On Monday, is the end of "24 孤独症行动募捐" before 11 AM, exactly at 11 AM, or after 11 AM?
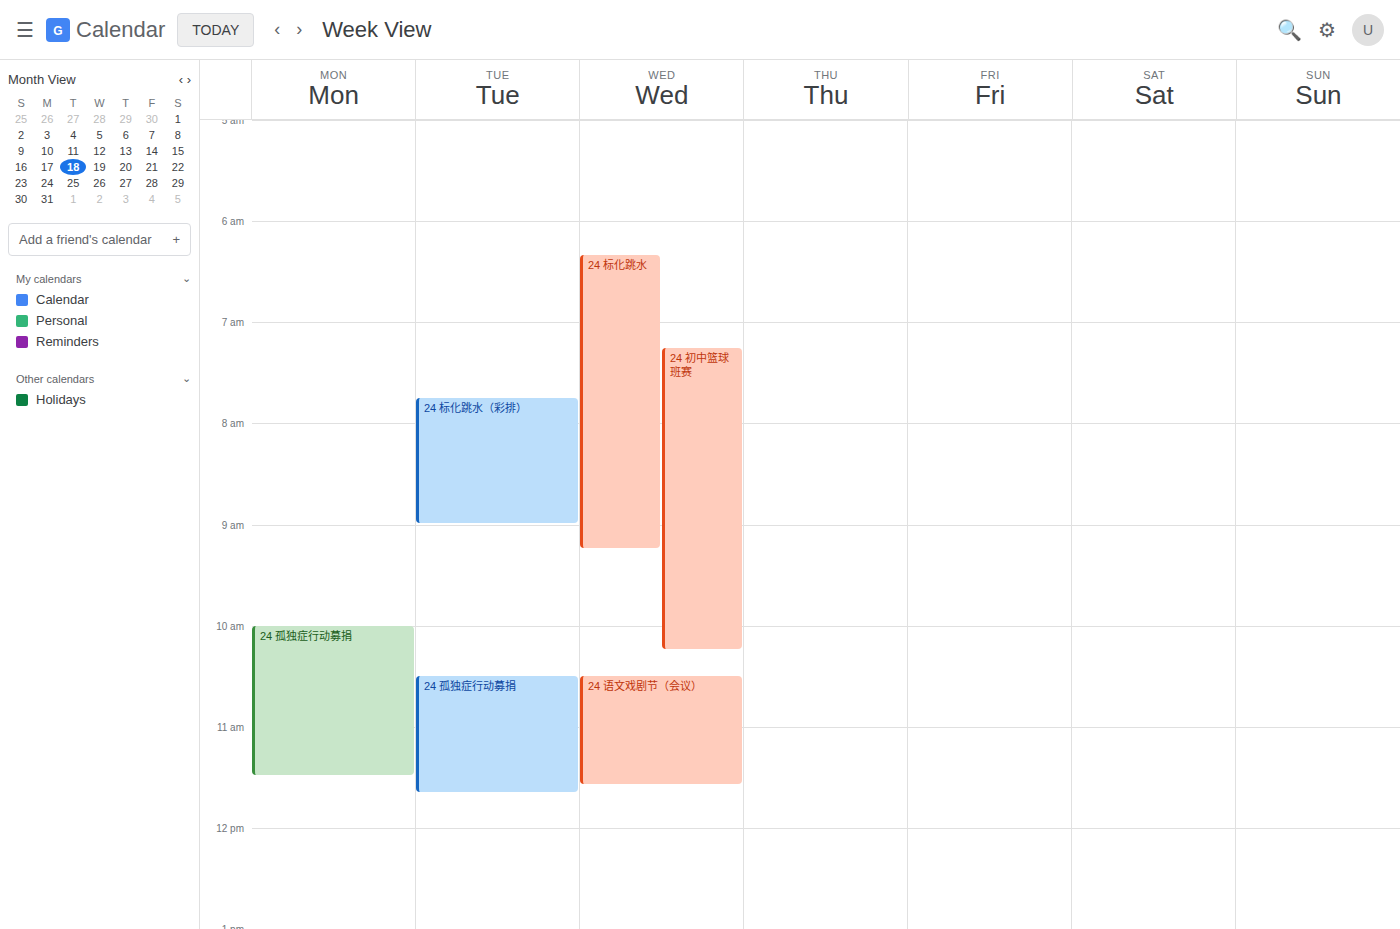
11:30 AM -- after 11 AM, 30 minutes below the 11 AM line.